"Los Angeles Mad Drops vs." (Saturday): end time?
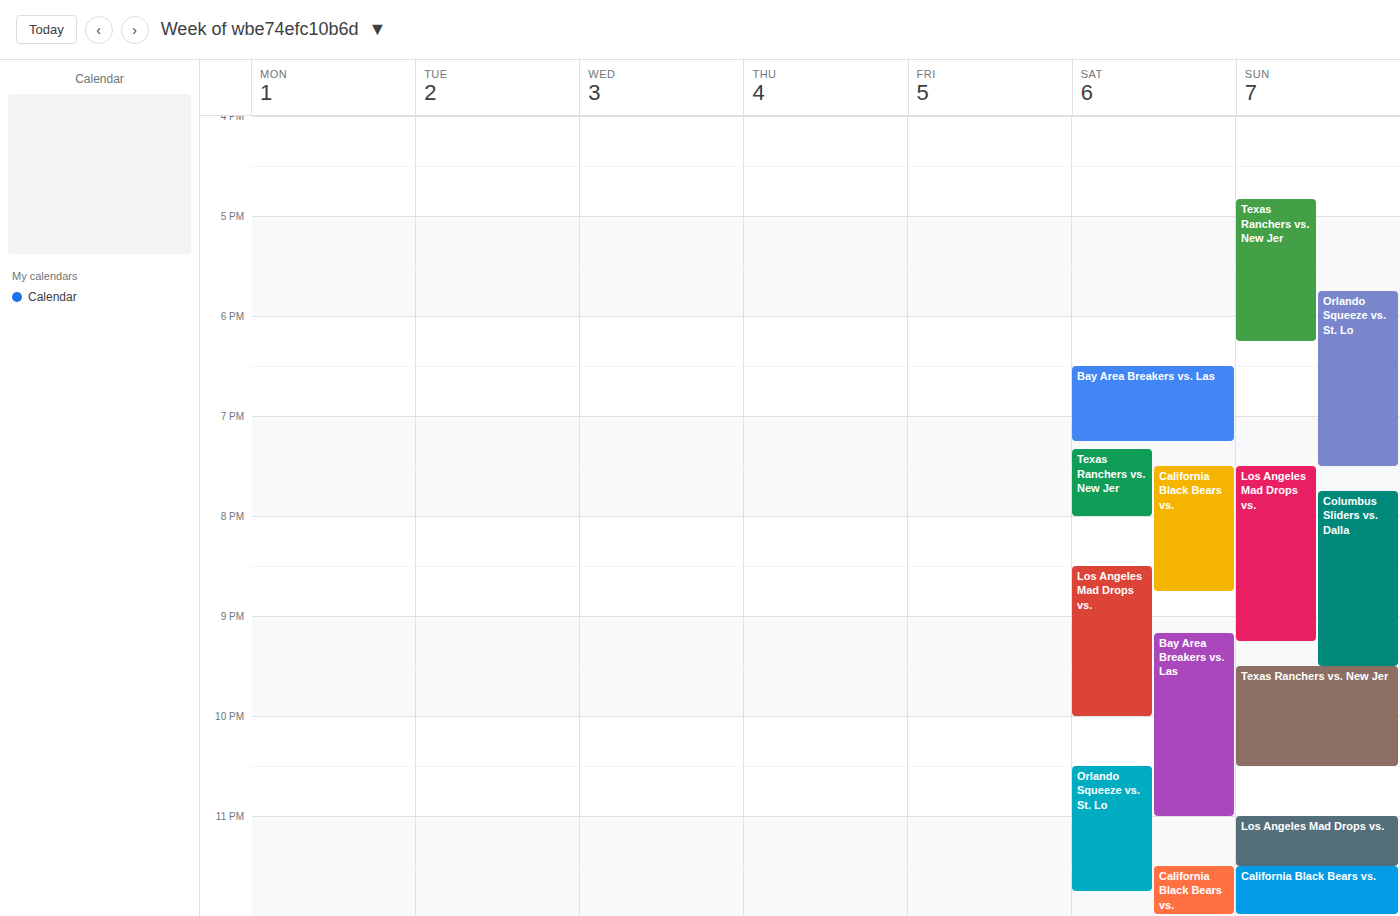
10:00 PM